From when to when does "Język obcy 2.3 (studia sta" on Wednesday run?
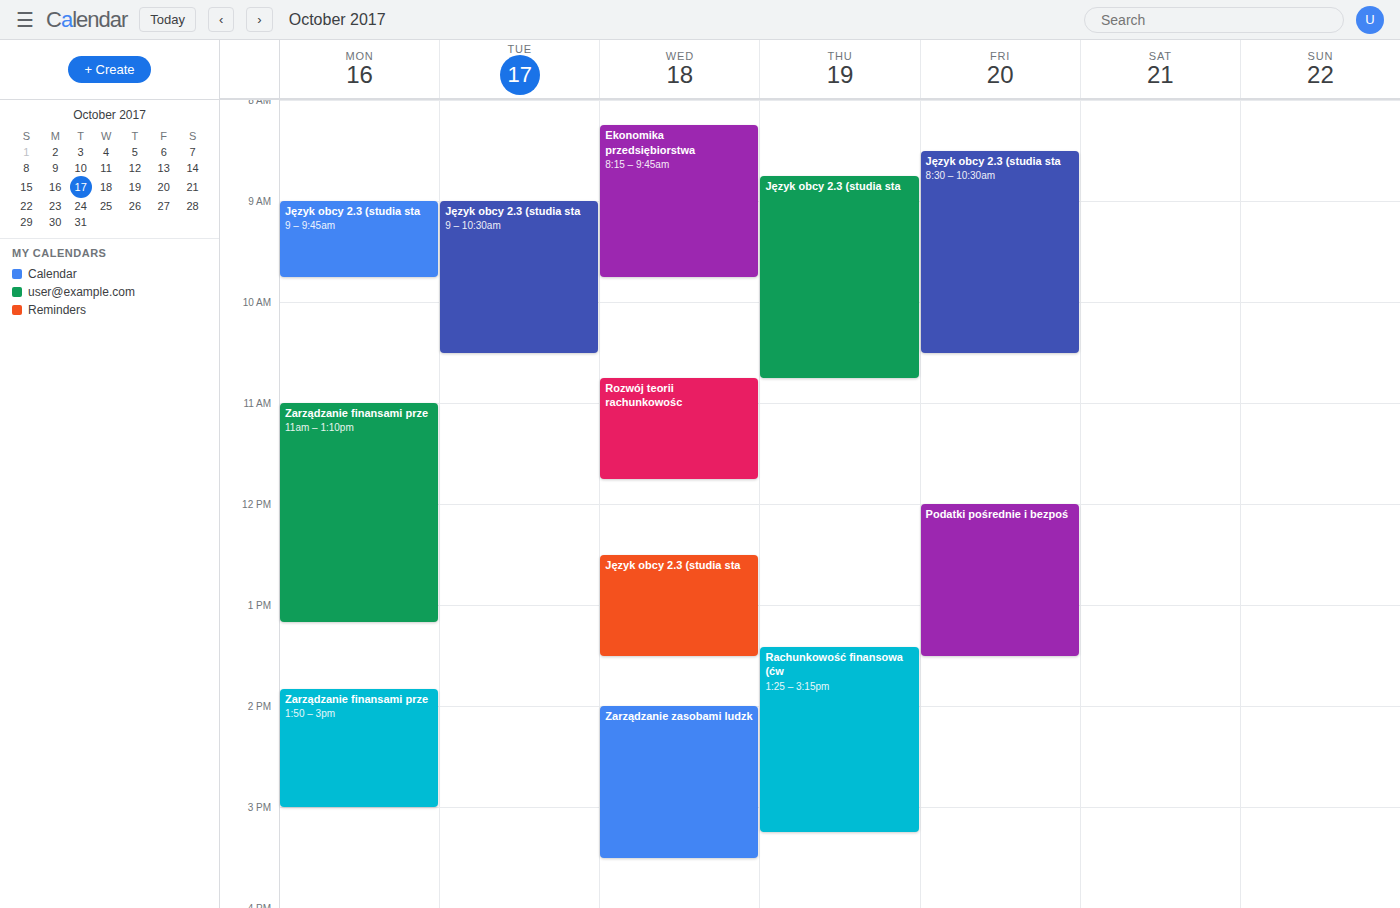
12:30 PM to 1:30 PM